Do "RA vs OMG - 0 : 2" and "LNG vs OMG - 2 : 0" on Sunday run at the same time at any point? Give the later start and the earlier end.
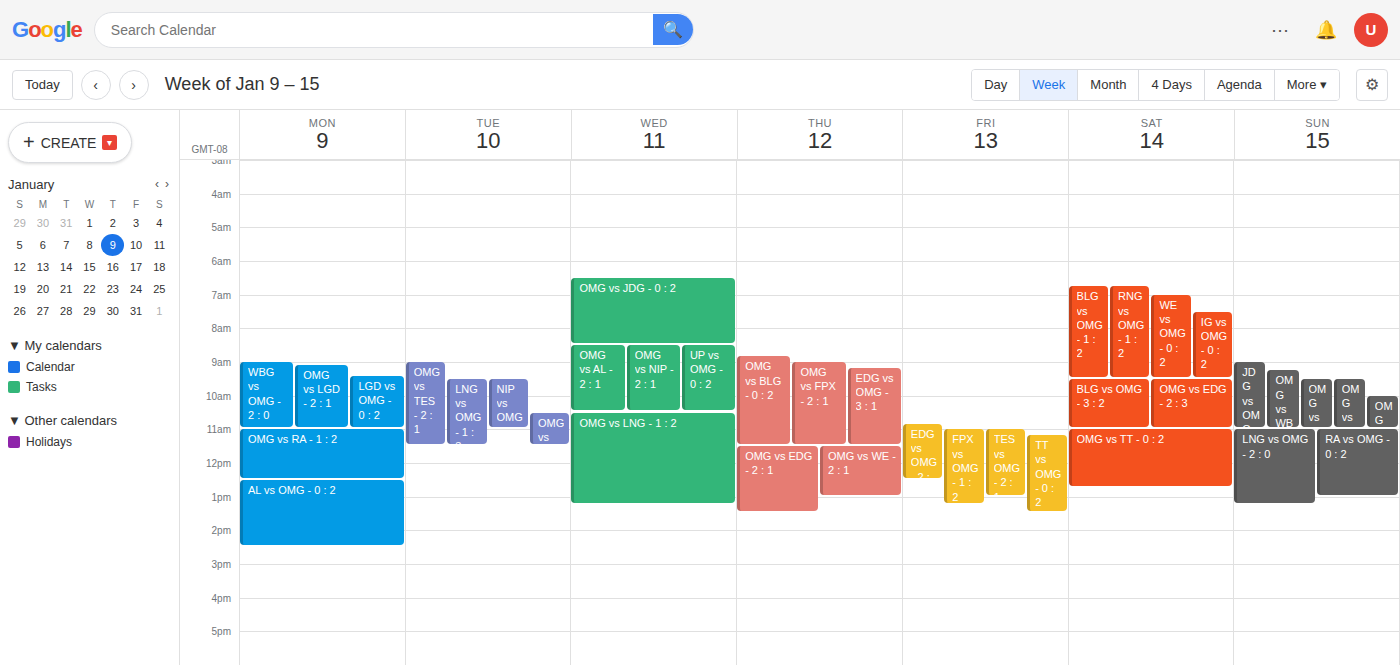
"LNG vs OMG - 2 : 0" starts at 11:00 AM, before "RA vs OMG - 0 : 2" ends at 1:00 PM -- they overlap.